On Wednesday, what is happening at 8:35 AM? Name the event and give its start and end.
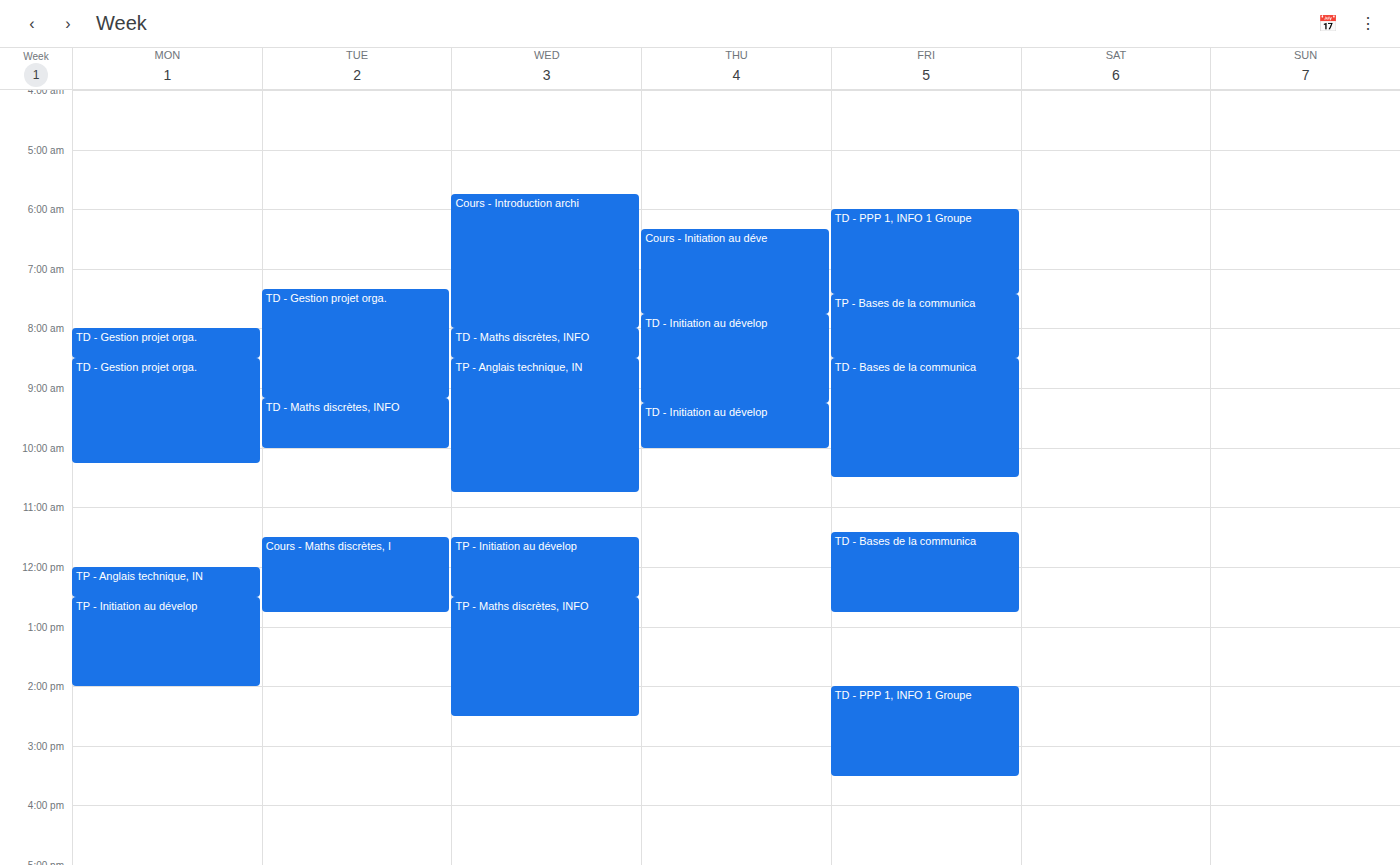
"TP - Anglais technique, IN", 8:30 AM to 10:45 AM